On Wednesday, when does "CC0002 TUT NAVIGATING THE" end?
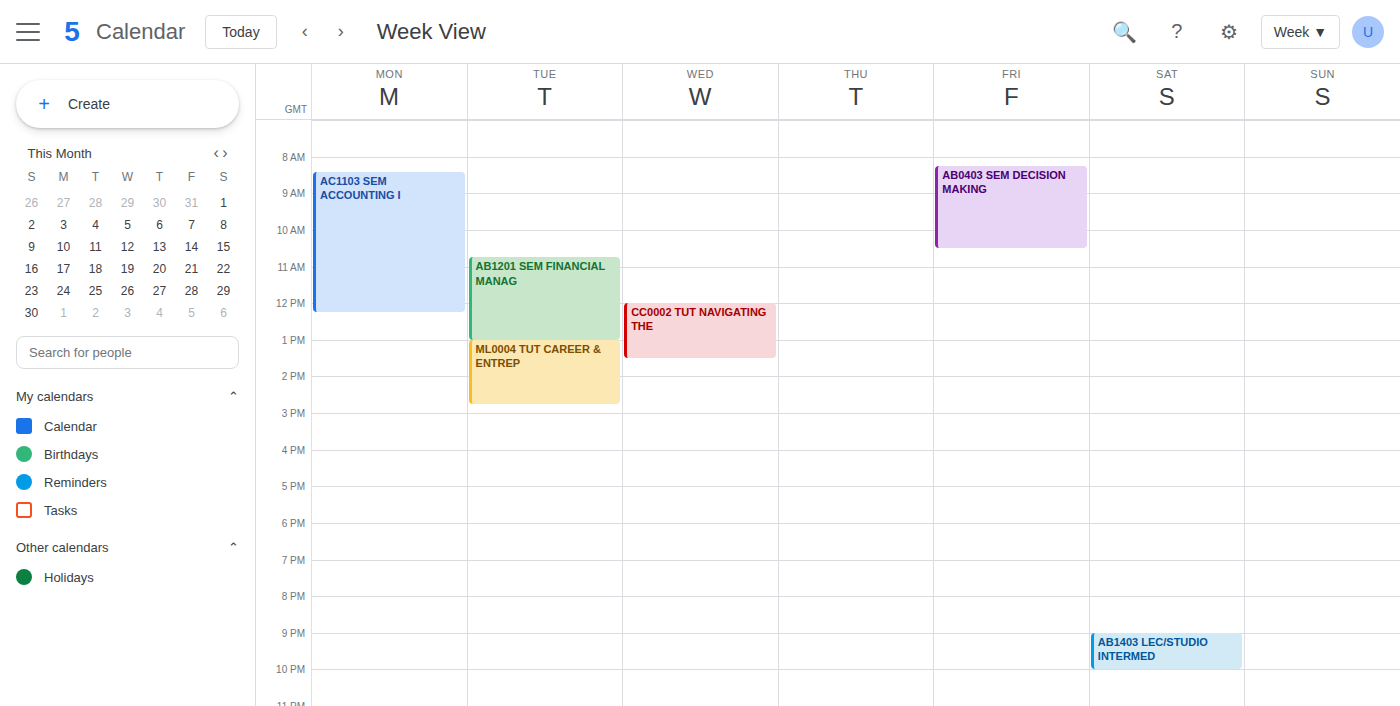
1:30 PM